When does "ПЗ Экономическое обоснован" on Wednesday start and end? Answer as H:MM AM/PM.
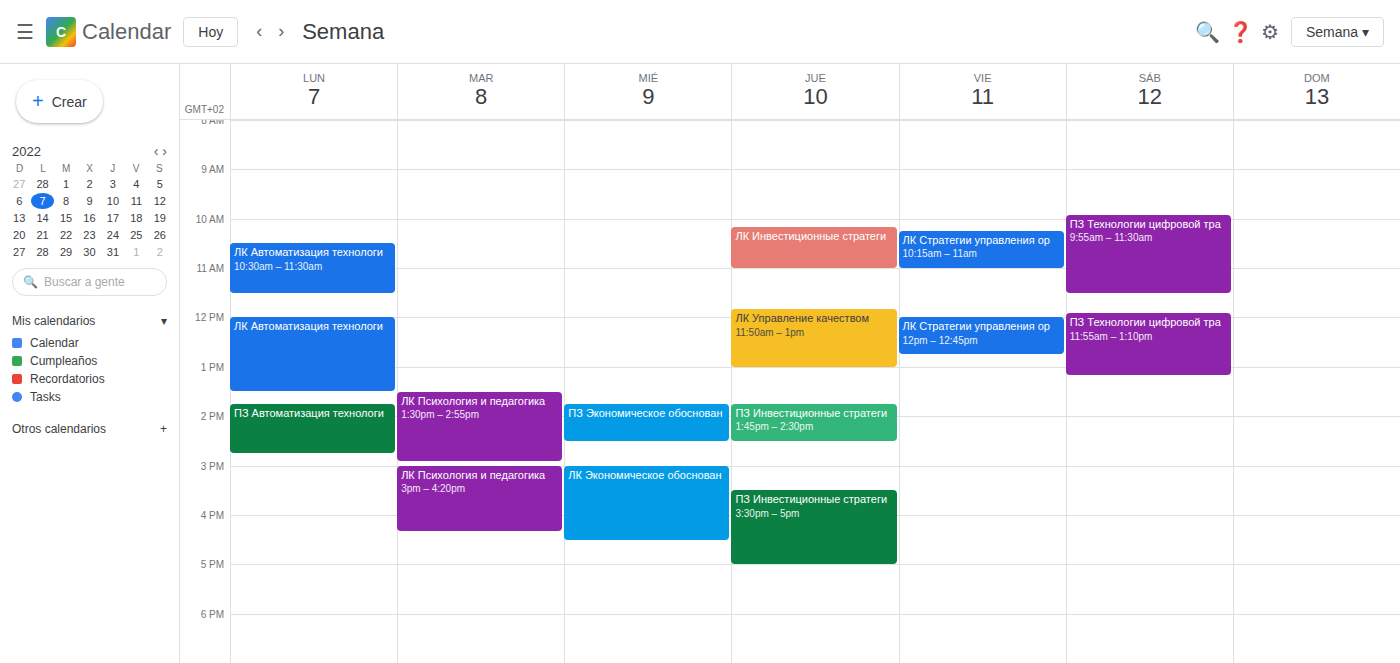
1:45 PM to 2:30 PM